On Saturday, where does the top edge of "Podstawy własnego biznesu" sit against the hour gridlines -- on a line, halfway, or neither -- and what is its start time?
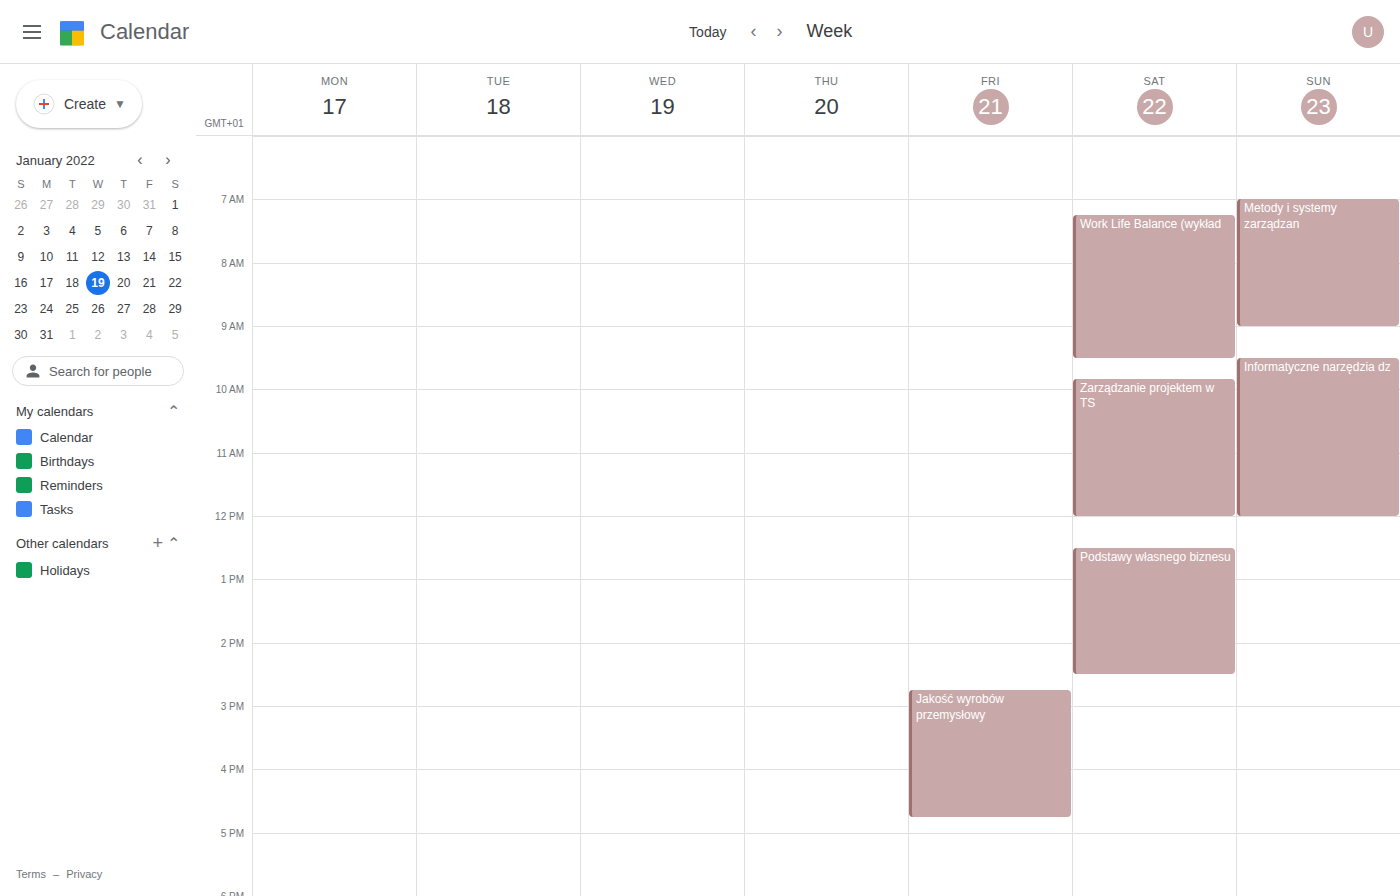
12:30 -- halfway between the 12:00 and 13:00 lines.